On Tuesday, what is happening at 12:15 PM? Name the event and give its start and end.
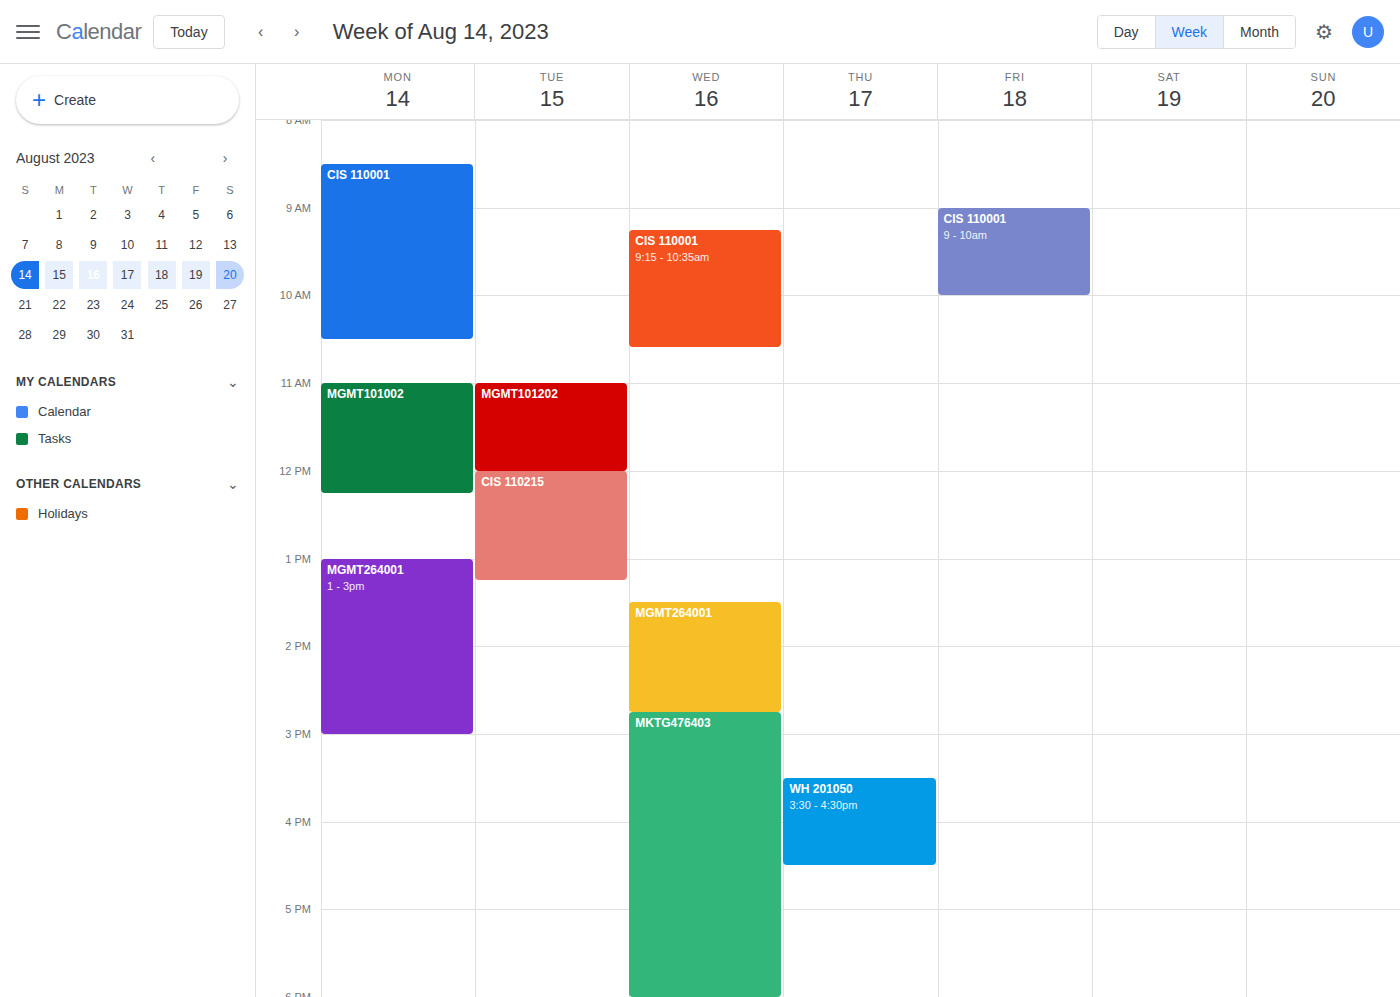
"CIS 110215", 12:00 PM to 1:15 PM